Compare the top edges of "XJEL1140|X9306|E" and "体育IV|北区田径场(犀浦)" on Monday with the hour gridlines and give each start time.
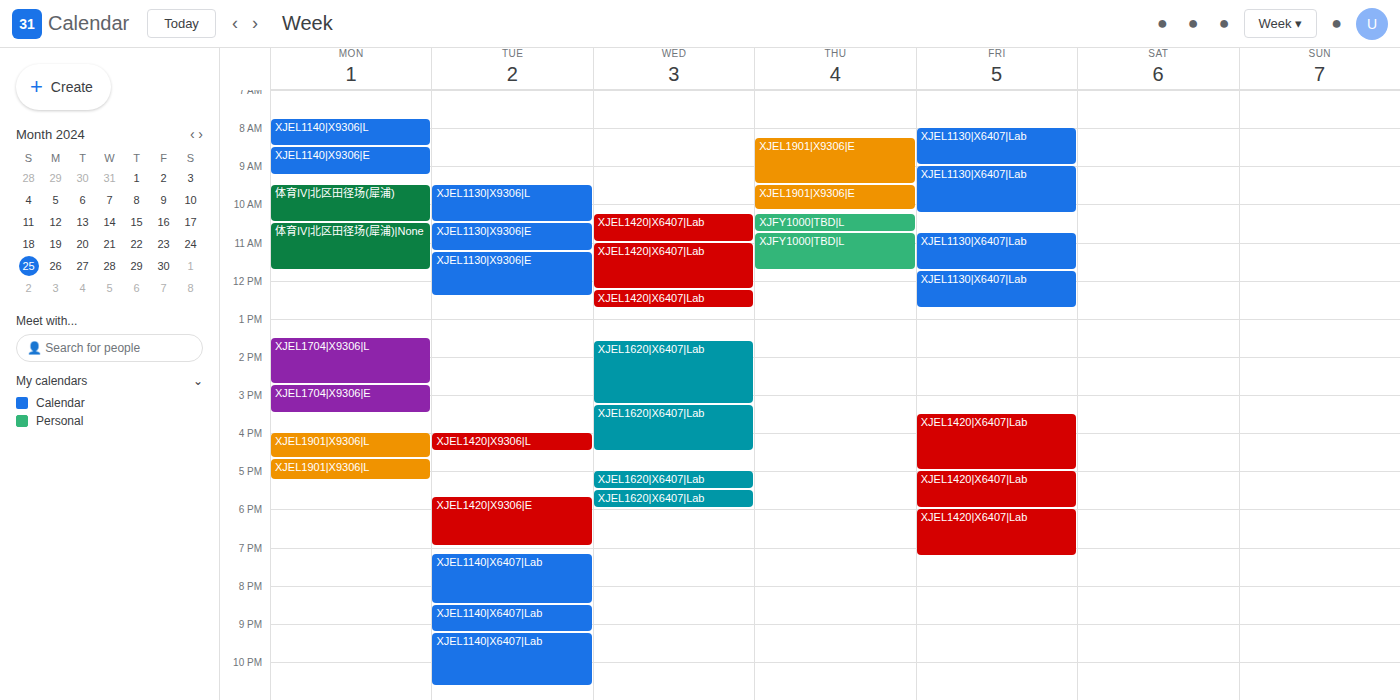
"XJEL1140|X9306|E": 08:30, halfway between the 08:00 and 09:00 lines. "体育IV|北区田径场(犀浦)": 09:30, halfway between the 09:00 and 10:00 lines.